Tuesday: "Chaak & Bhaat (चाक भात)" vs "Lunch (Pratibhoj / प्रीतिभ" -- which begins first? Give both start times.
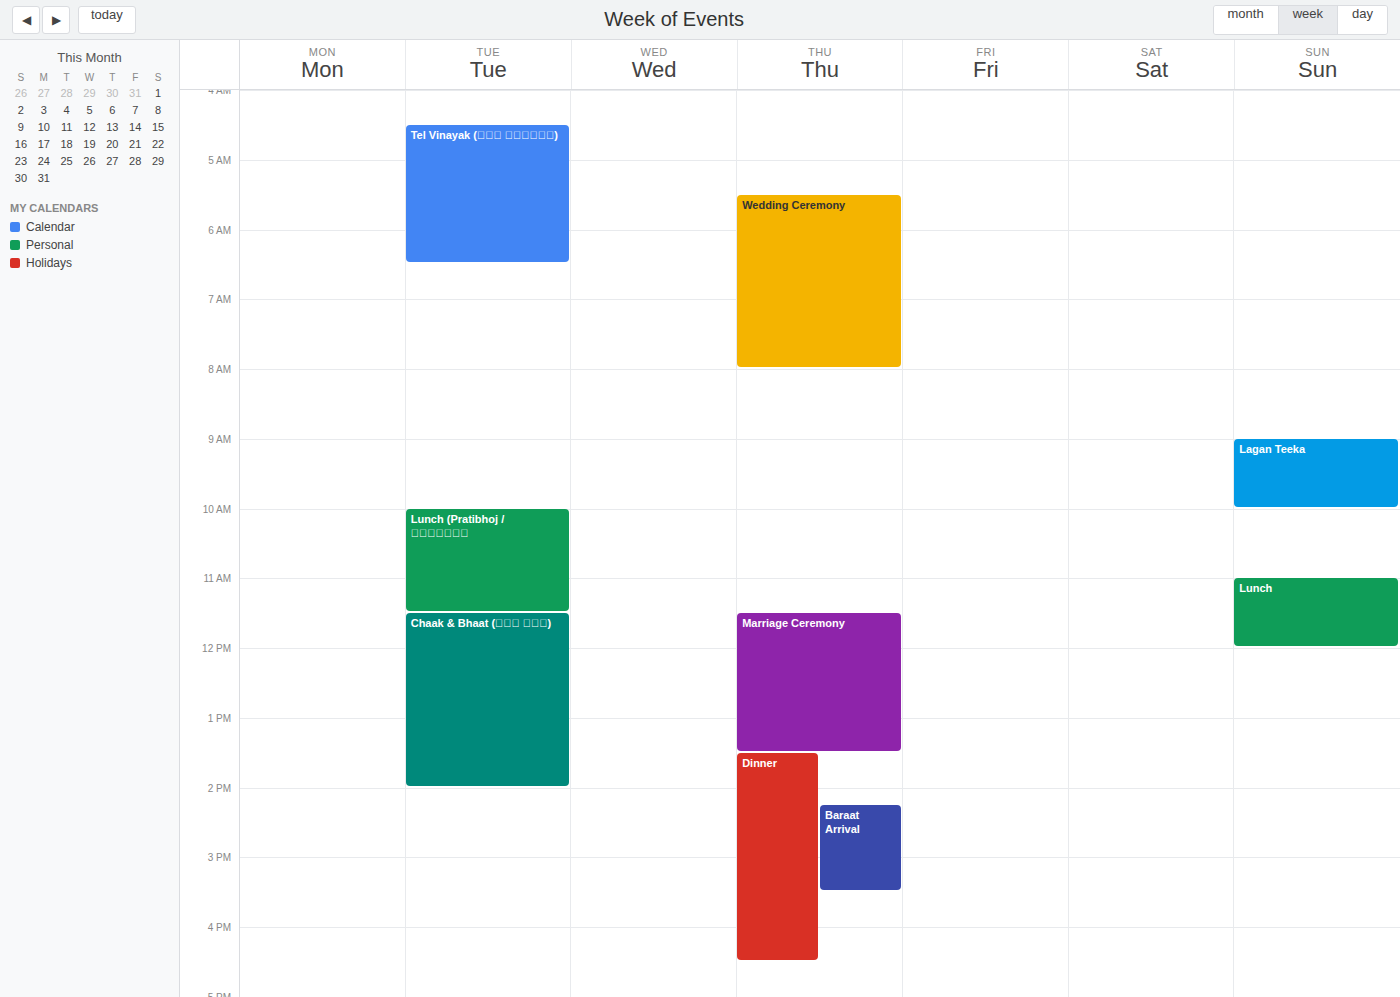
"Lunch (Pratibhoj / प्रीतिभ" 10:00; "Chaak & Bhaat (चाक भात)" 11:30.